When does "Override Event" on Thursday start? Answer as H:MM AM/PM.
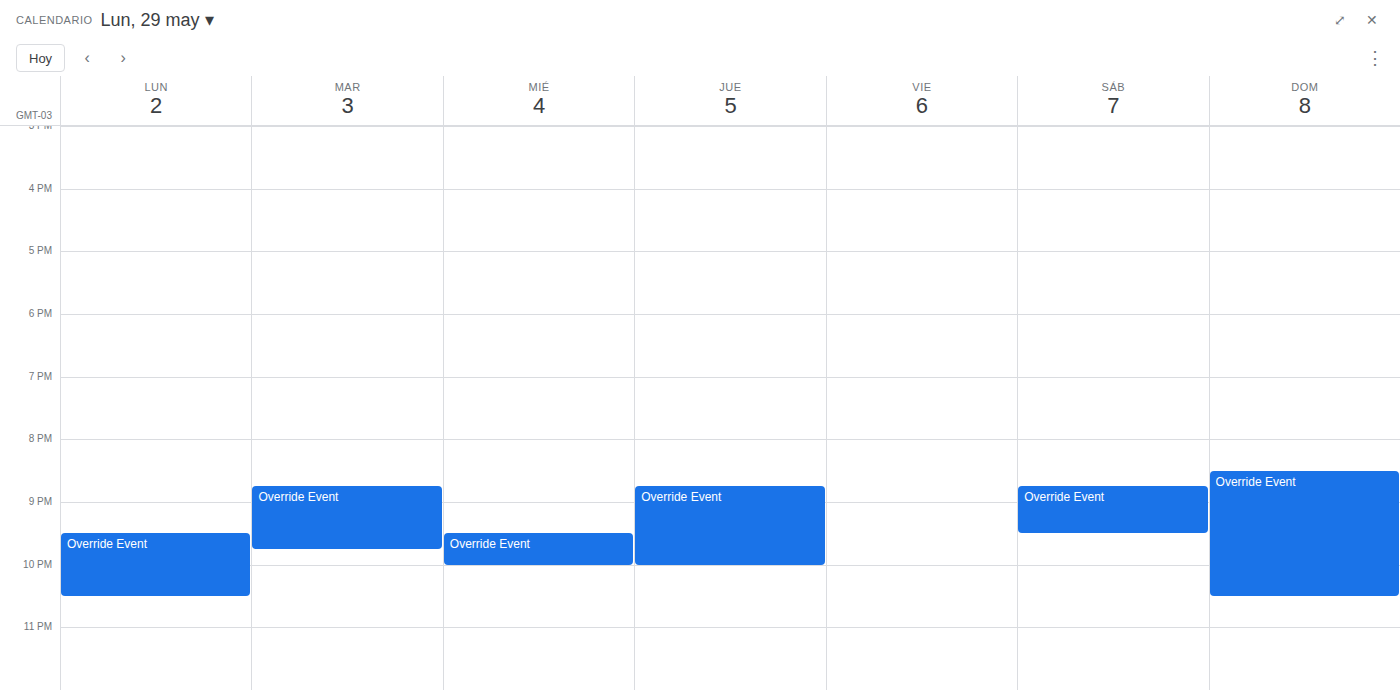
8:45 PM